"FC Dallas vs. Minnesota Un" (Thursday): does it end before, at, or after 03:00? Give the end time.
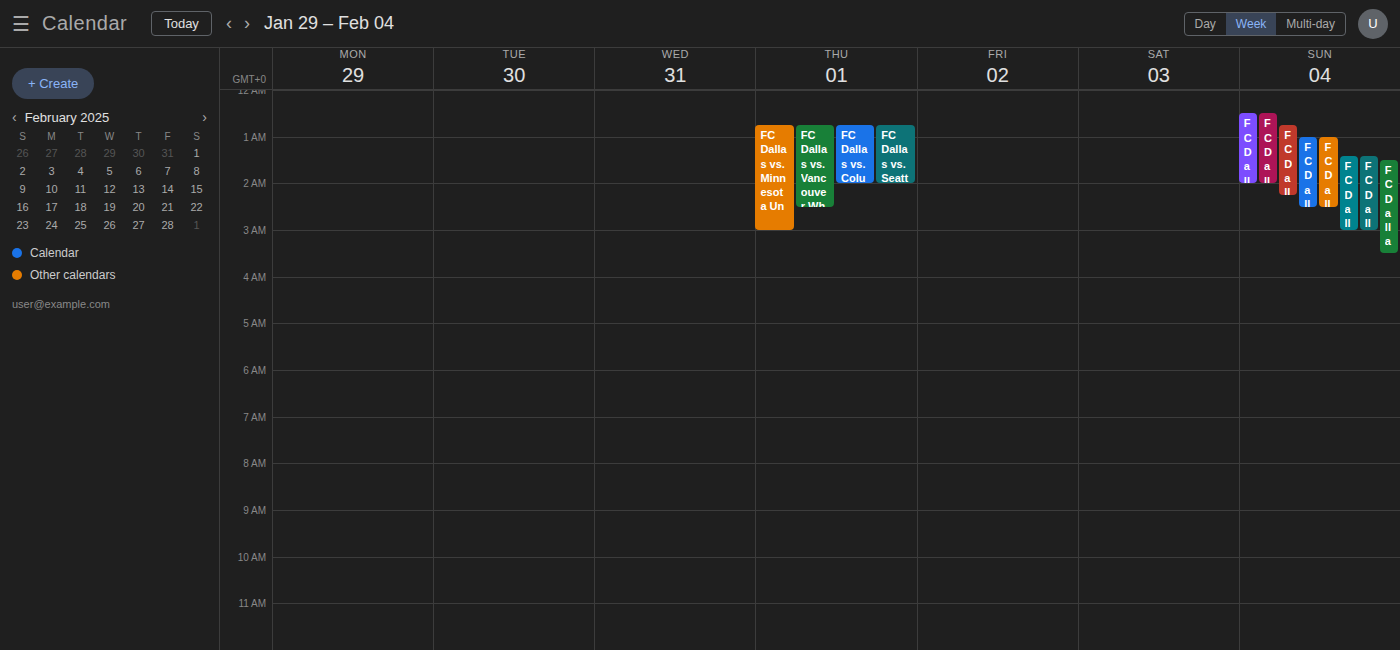
03:00 -- exactly at 03:00, on the 03:00 line.